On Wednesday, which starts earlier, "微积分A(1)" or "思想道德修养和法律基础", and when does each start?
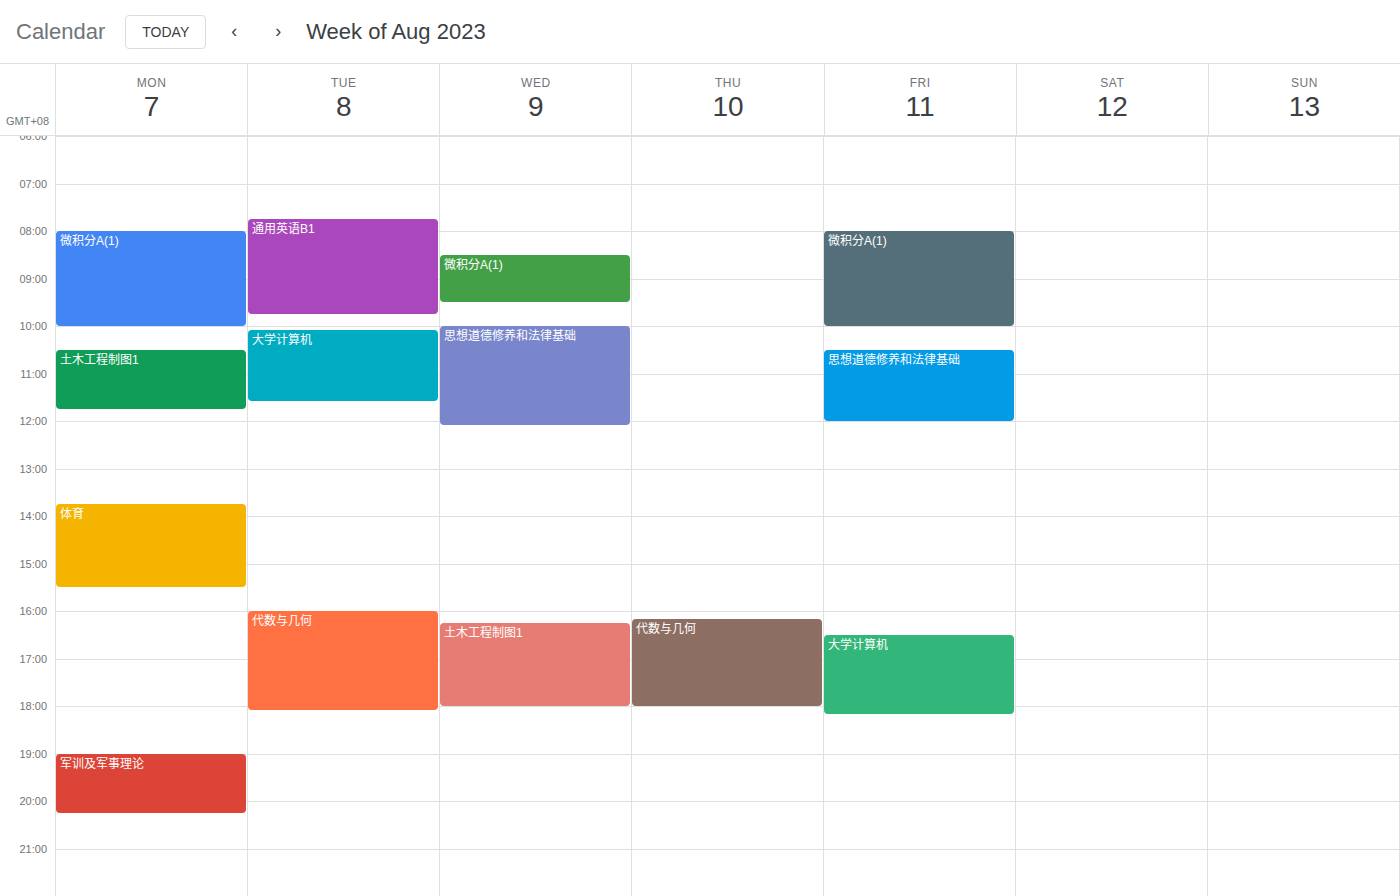
"微积分A(1)" 8:30 AM; "思想道德修养和法律基础" 10:00 AM.